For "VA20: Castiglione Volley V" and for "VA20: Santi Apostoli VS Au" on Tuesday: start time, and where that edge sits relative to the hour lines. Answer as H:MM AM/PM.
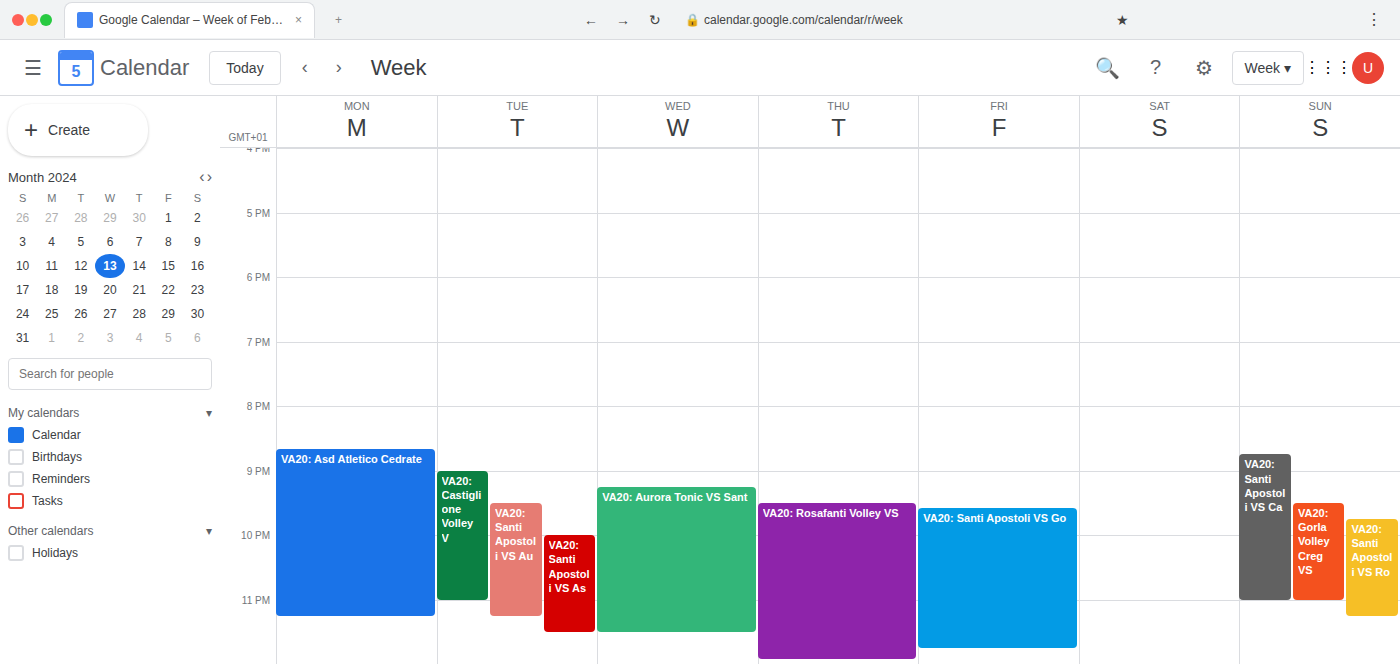
"VA20: Castiglione Volley V": 9:00 PM, exactly on the 9 PM line. "VA20: Santi Apostoli VS Au": 9:30 PM, halfway between the 9 PM and 10 PM lines.